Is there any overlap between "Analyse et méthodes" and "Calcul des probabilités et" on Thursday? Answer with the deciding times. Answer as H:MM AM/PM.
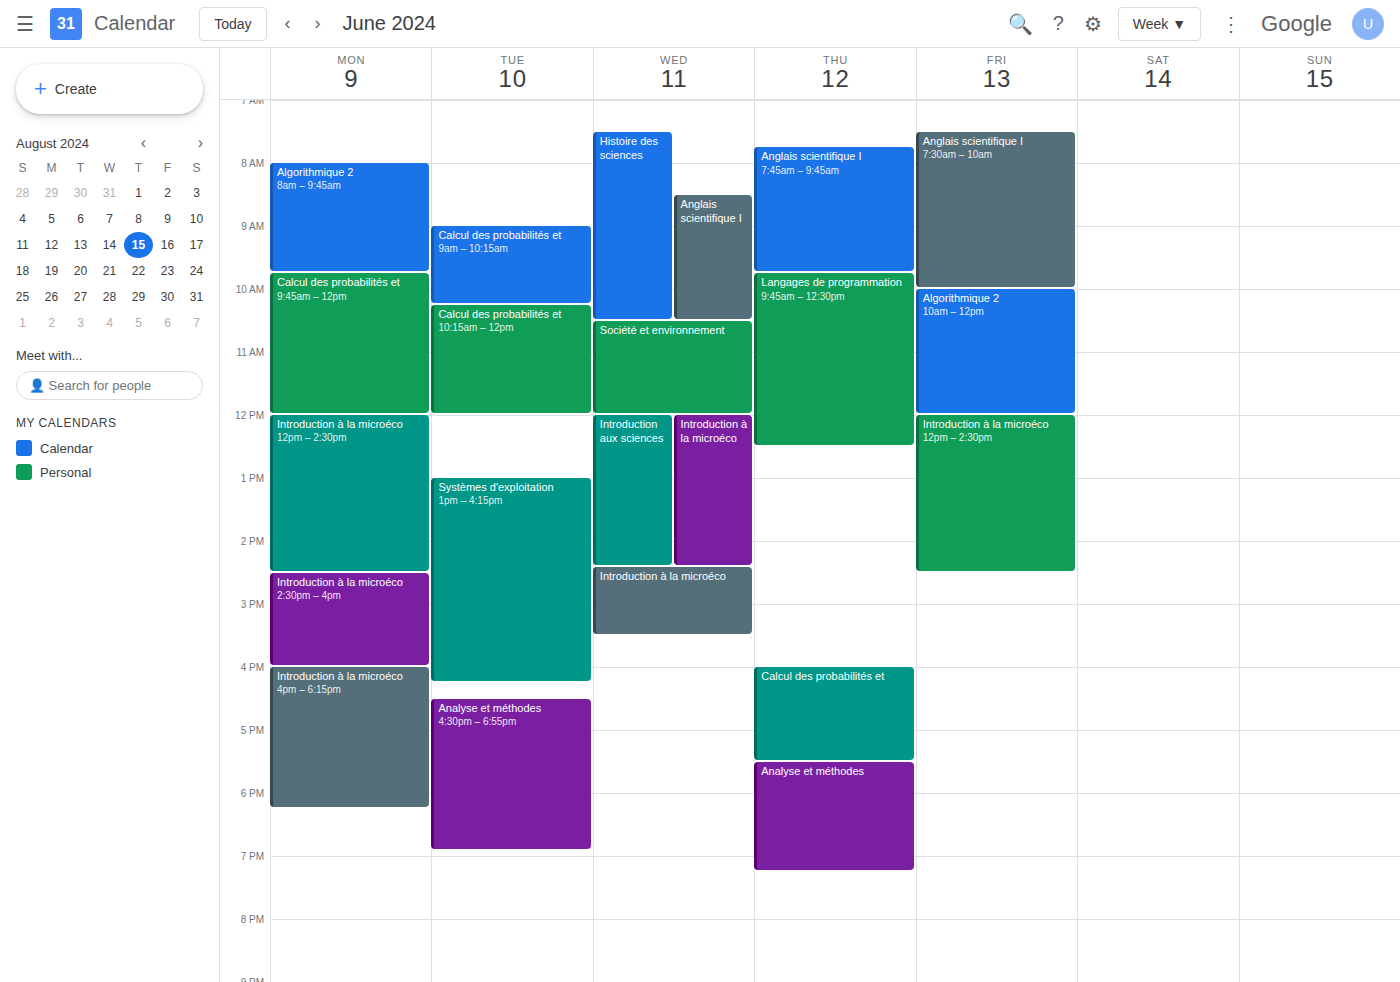
"Calcul des probabilités et" ends at 5:30 PM, exactly when "Analyse et méthodes" starts -- they touch but do not overlap.